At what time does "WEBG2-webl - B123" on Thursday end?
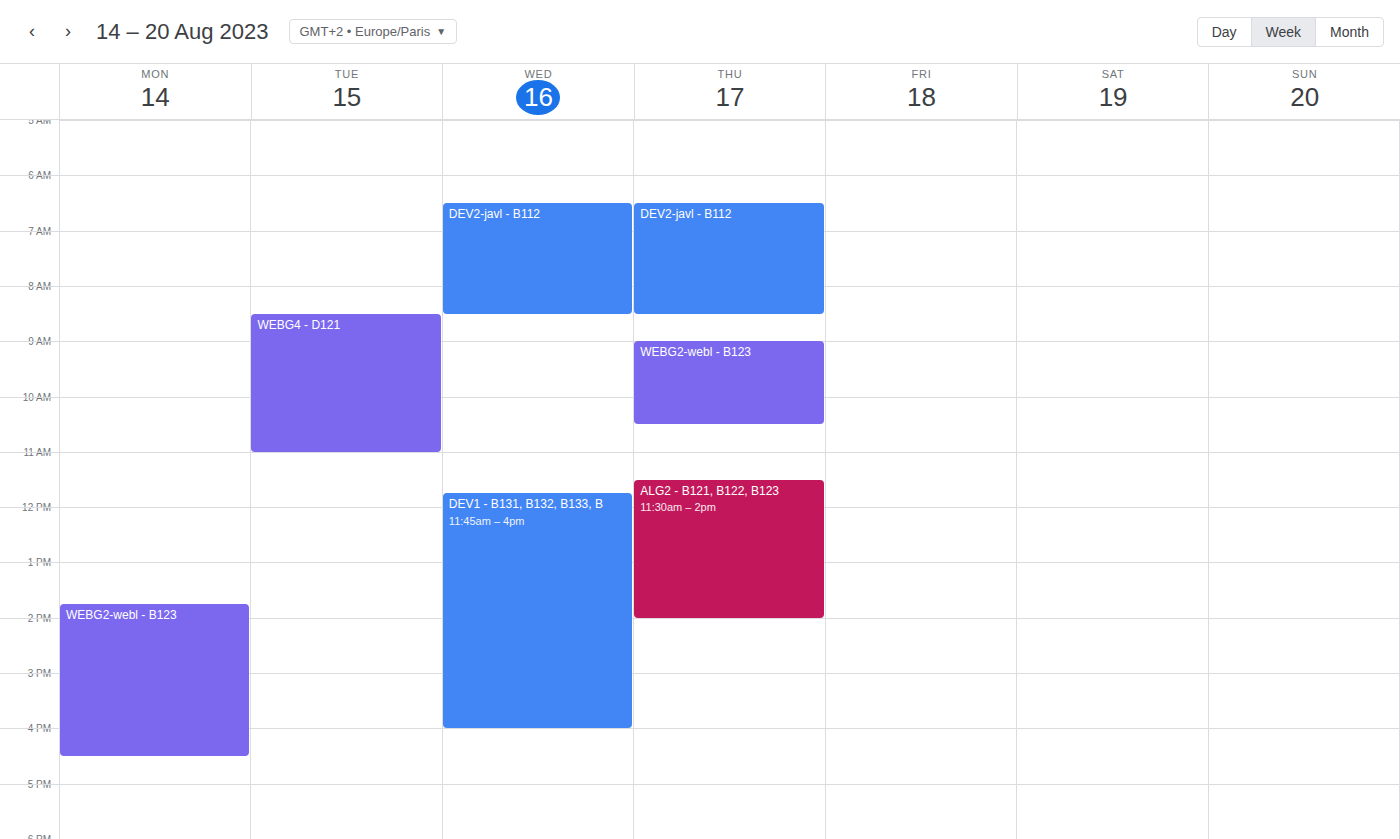
10:30